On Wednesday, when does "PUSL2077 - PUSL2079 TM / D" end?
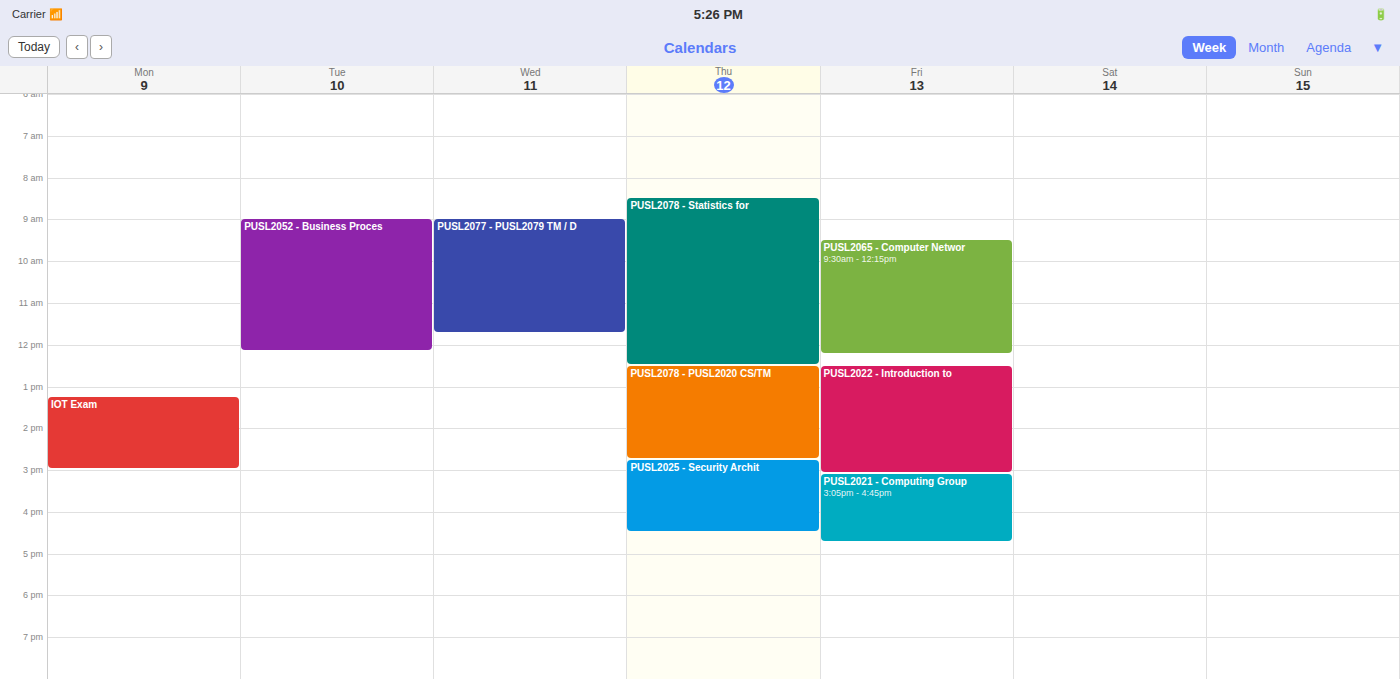
11:45 AM